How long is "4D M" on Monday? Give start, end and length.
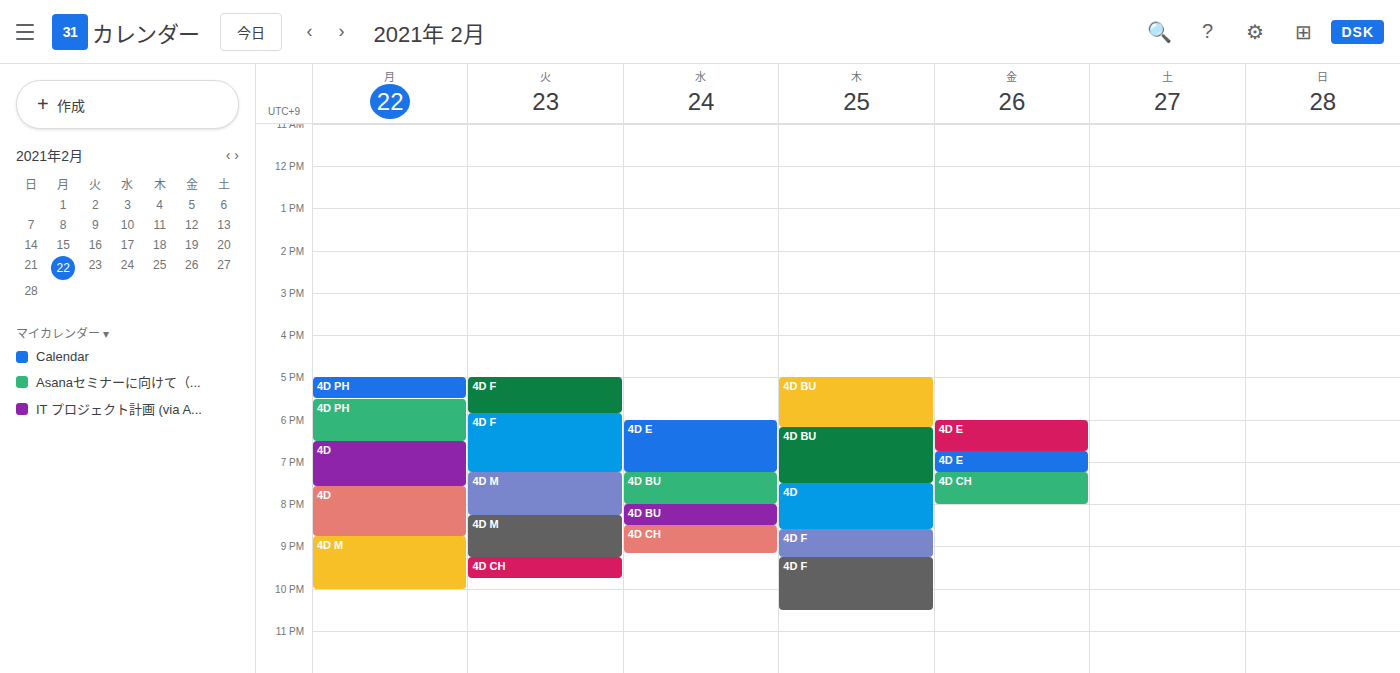
20:45 to 22:00, 1 hour 15 minutes